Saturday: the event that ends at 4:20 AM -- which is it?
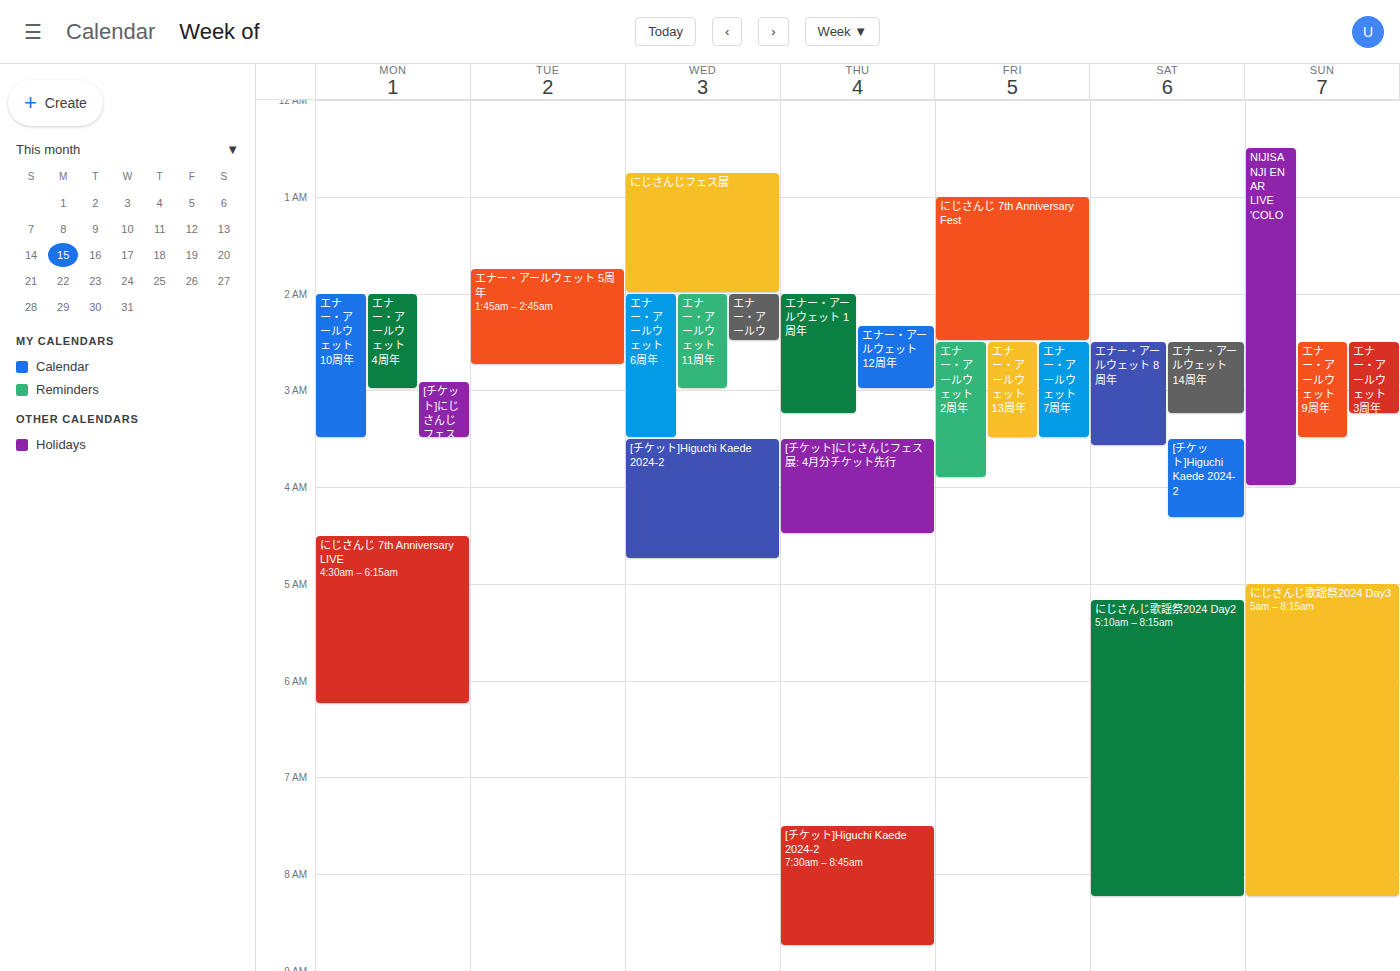
"[チケット]Higuchi Kaede 2024-2"